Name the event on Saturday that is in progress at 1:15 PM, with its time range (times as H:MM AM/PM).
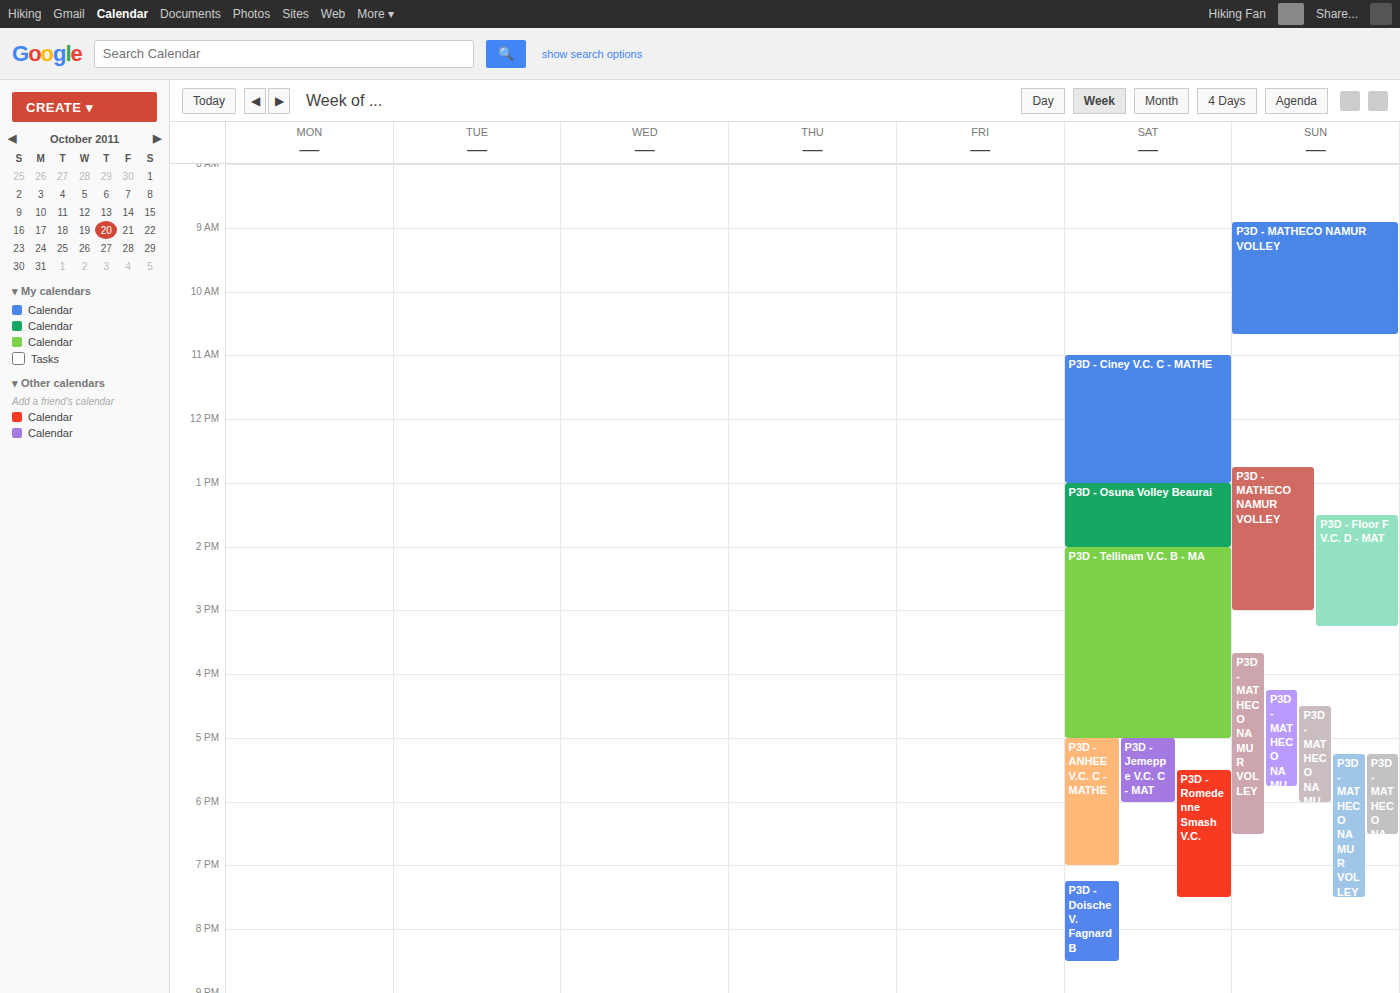
"P3D - Osuna Volley Beaurai", 1:00 PM to 2:00 PM